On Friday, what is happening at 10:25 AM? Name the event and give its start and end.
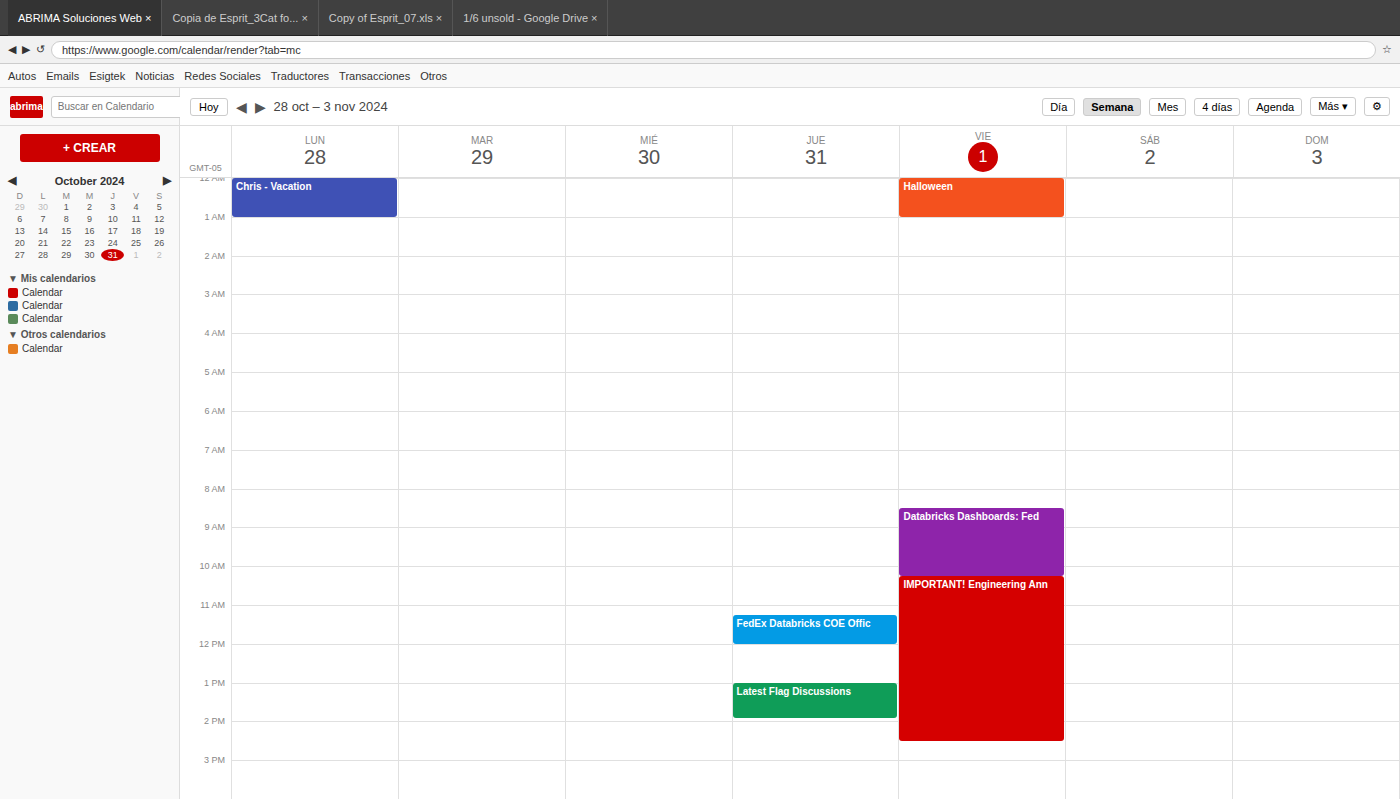
"IMPORTANT! Engineering Ann", 10:15 AM to 2:30 PM